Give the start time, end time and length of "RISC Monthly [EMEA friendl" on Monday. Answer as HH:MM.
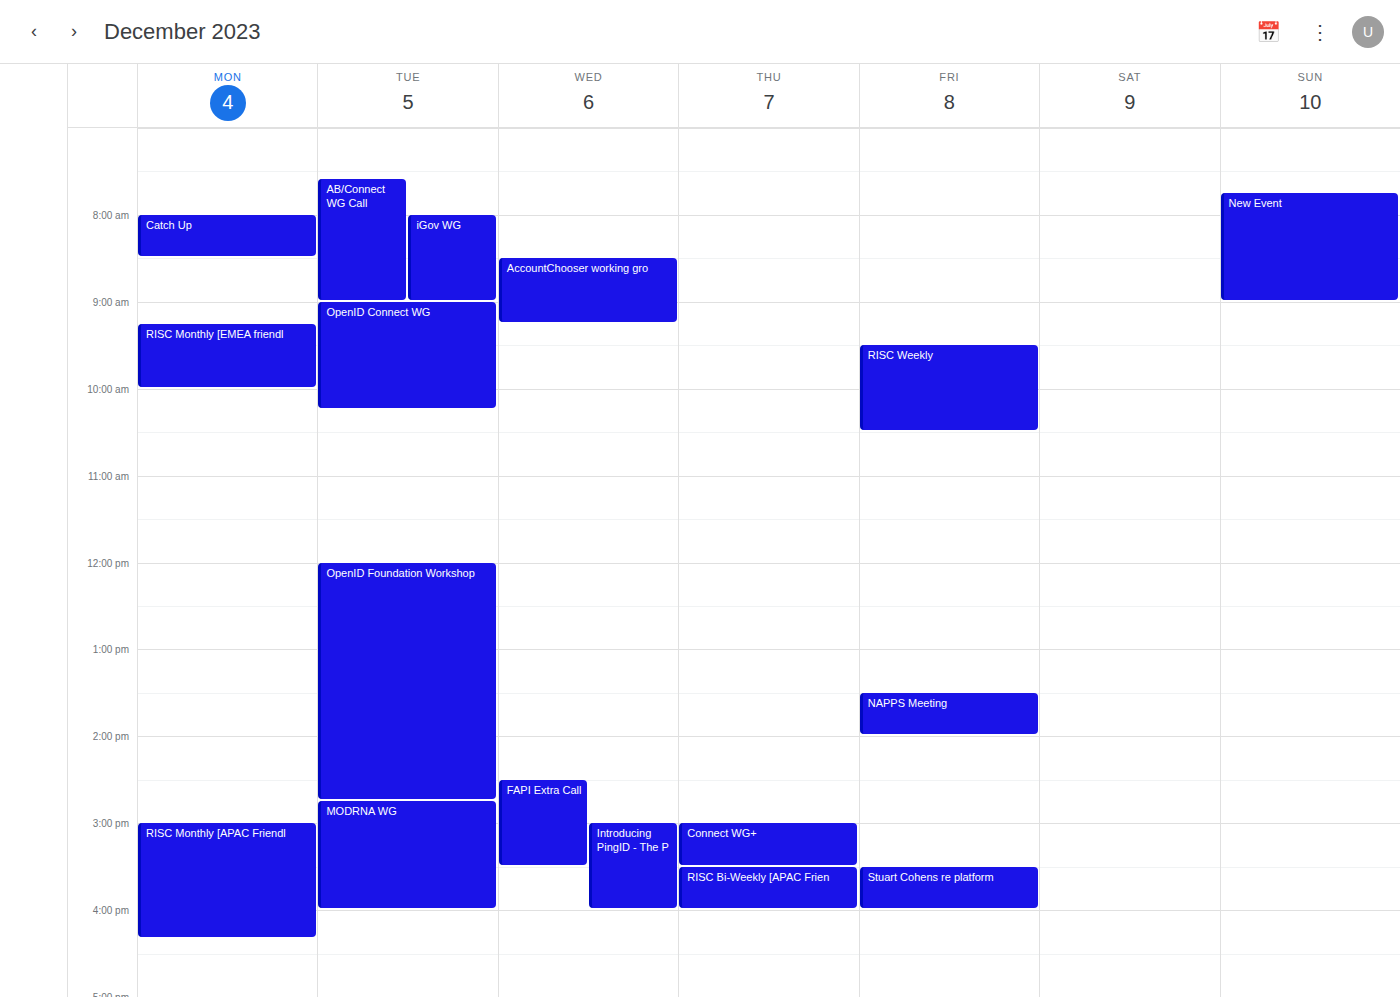
09:15 to 10:00, 45 minutes